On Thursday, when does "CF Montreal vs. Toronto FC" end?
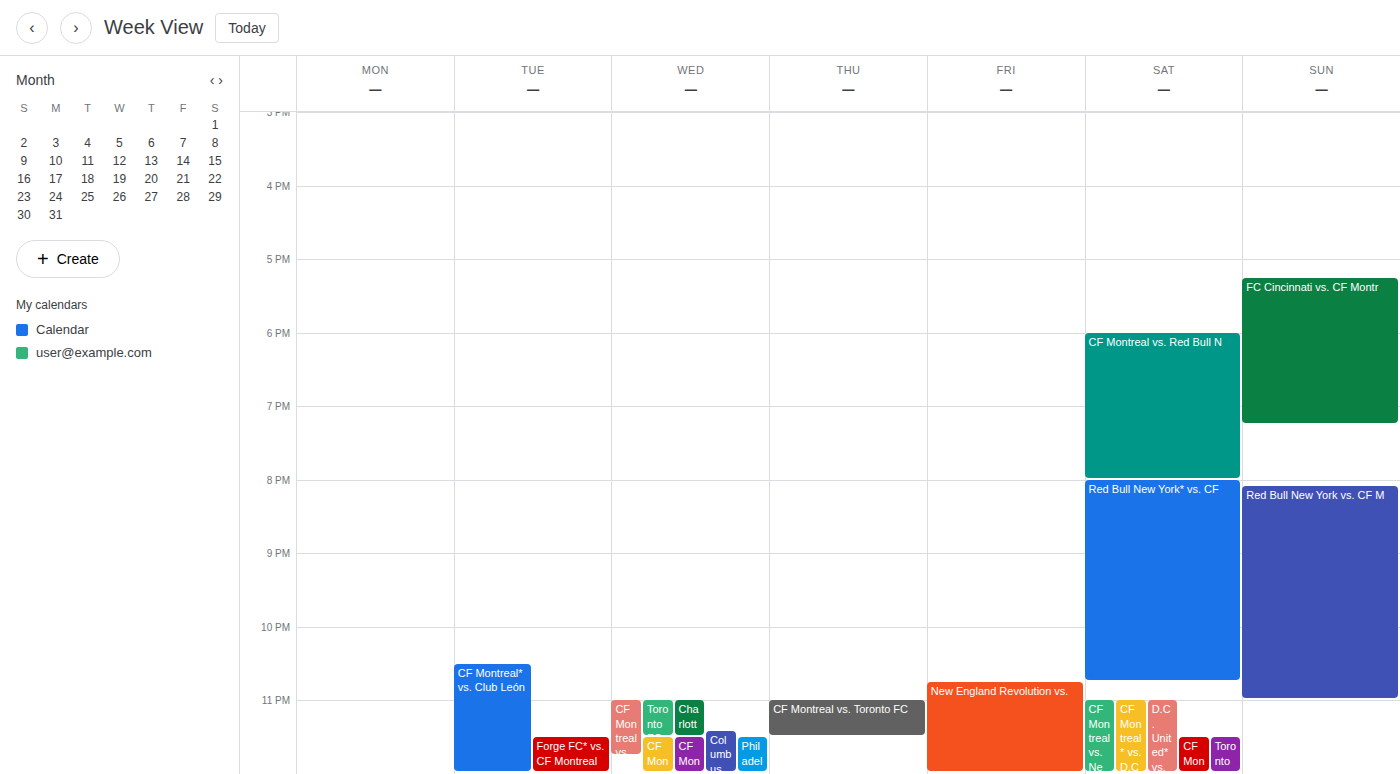
11:30 PM